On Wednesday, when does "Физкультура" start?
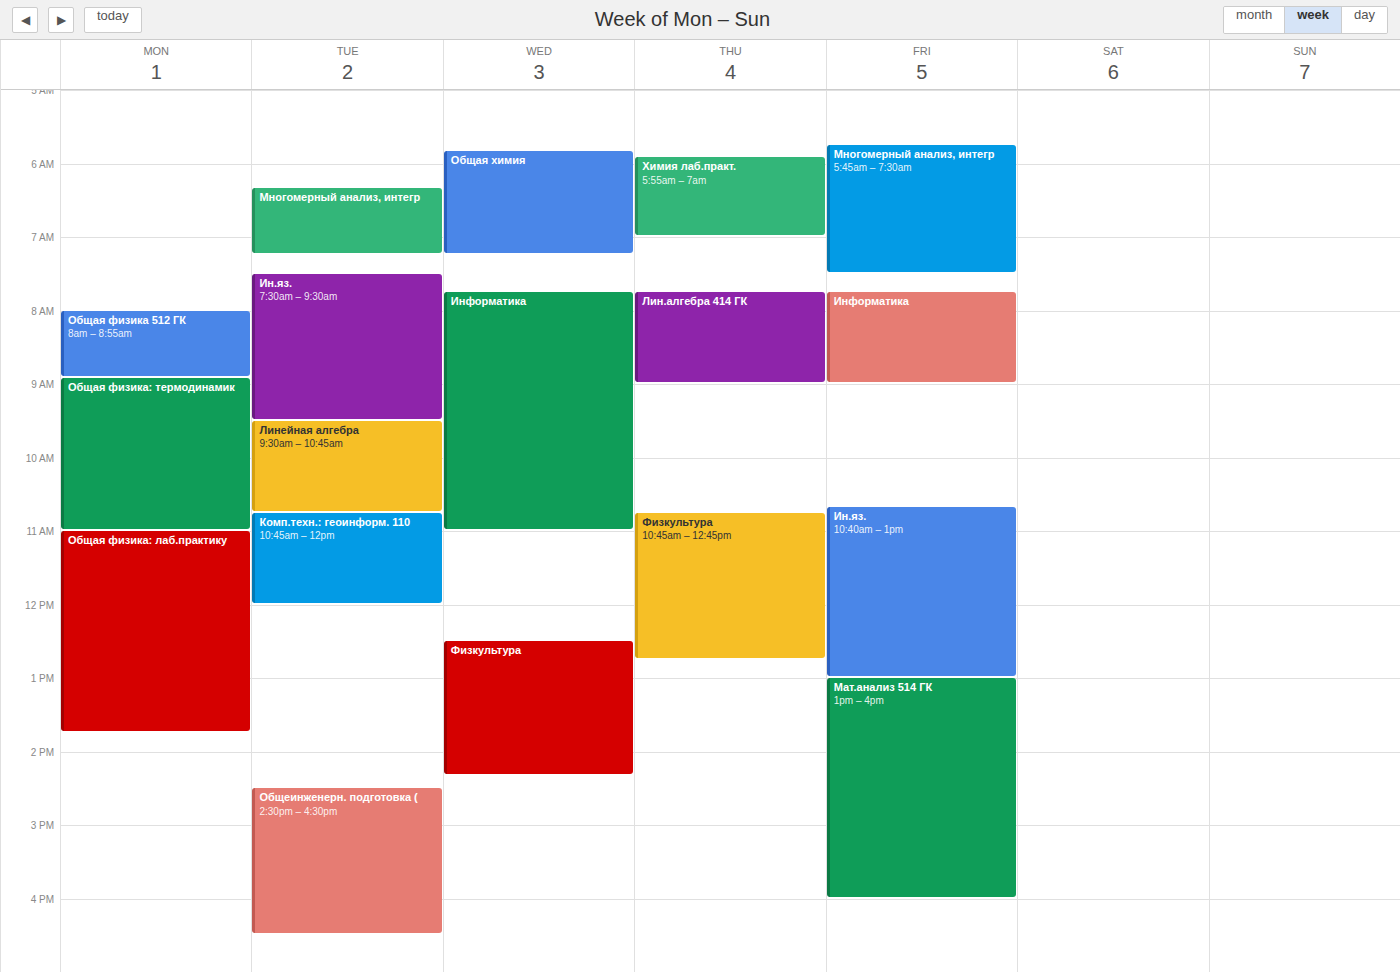
12:30 PM